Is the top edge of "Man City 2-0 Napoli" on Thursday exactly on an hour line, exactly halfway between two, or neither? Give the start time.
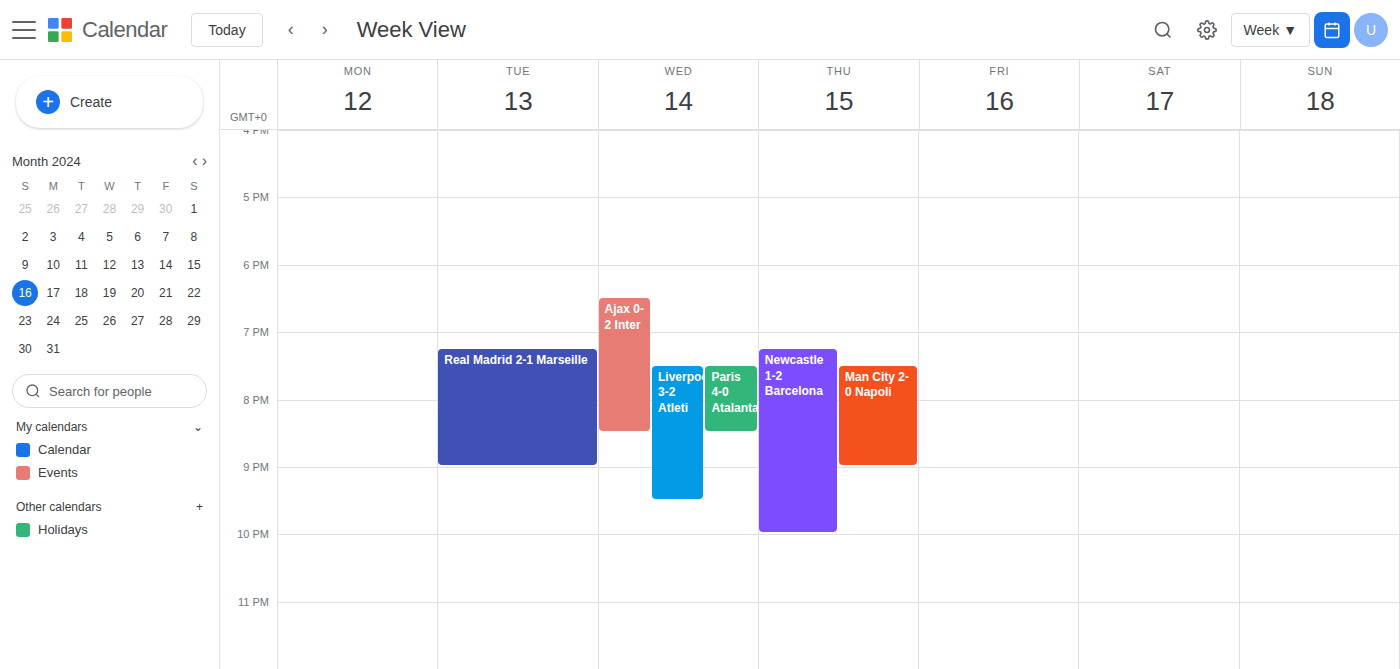
7:30 PM -- halfway between the 7 PM and 8 PM lines.